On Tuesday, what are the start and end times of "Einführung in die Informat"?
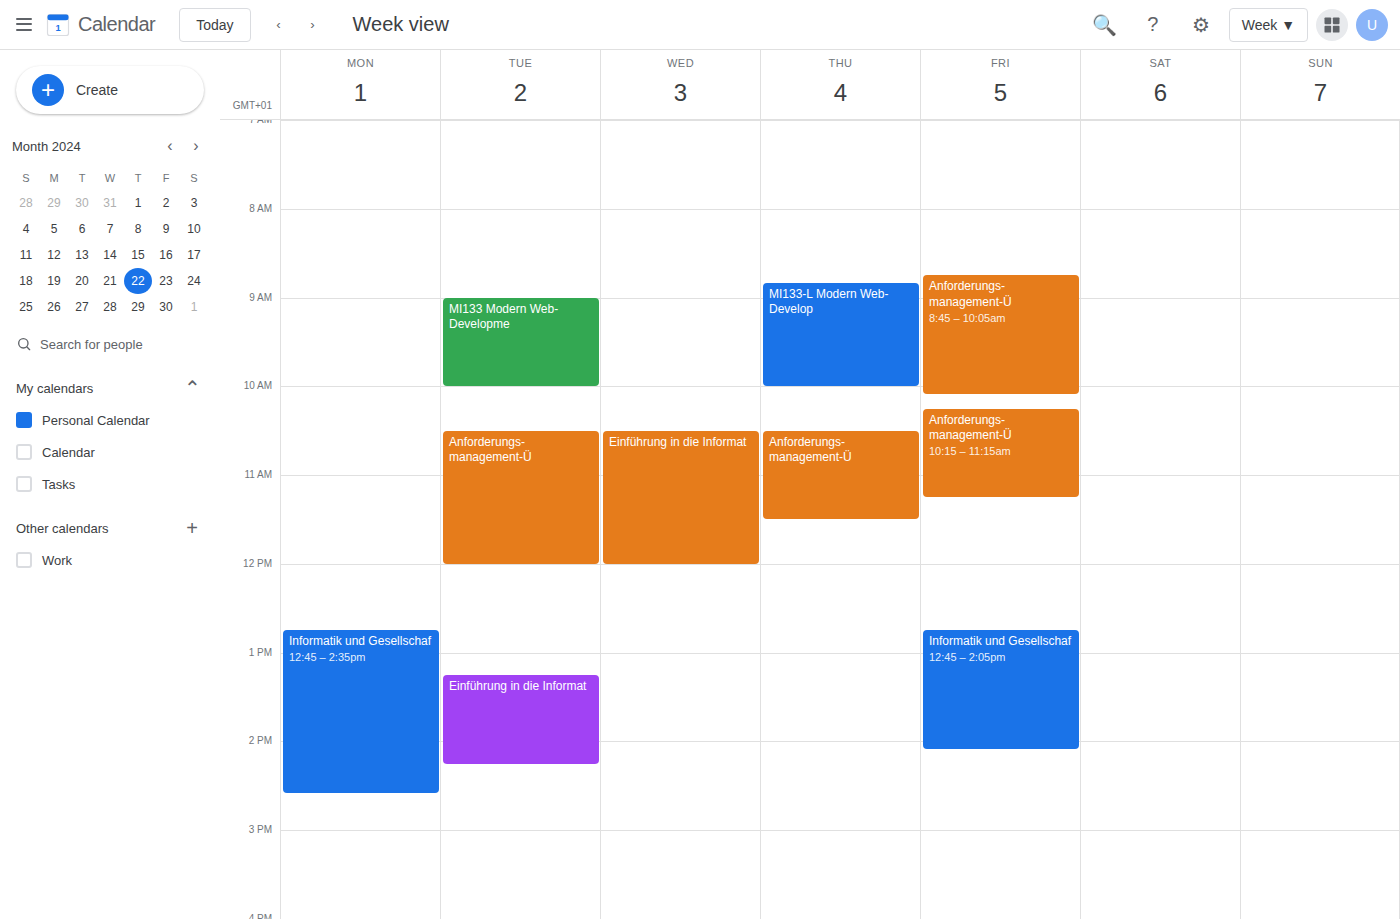
1:15 PM to 2:15 PM